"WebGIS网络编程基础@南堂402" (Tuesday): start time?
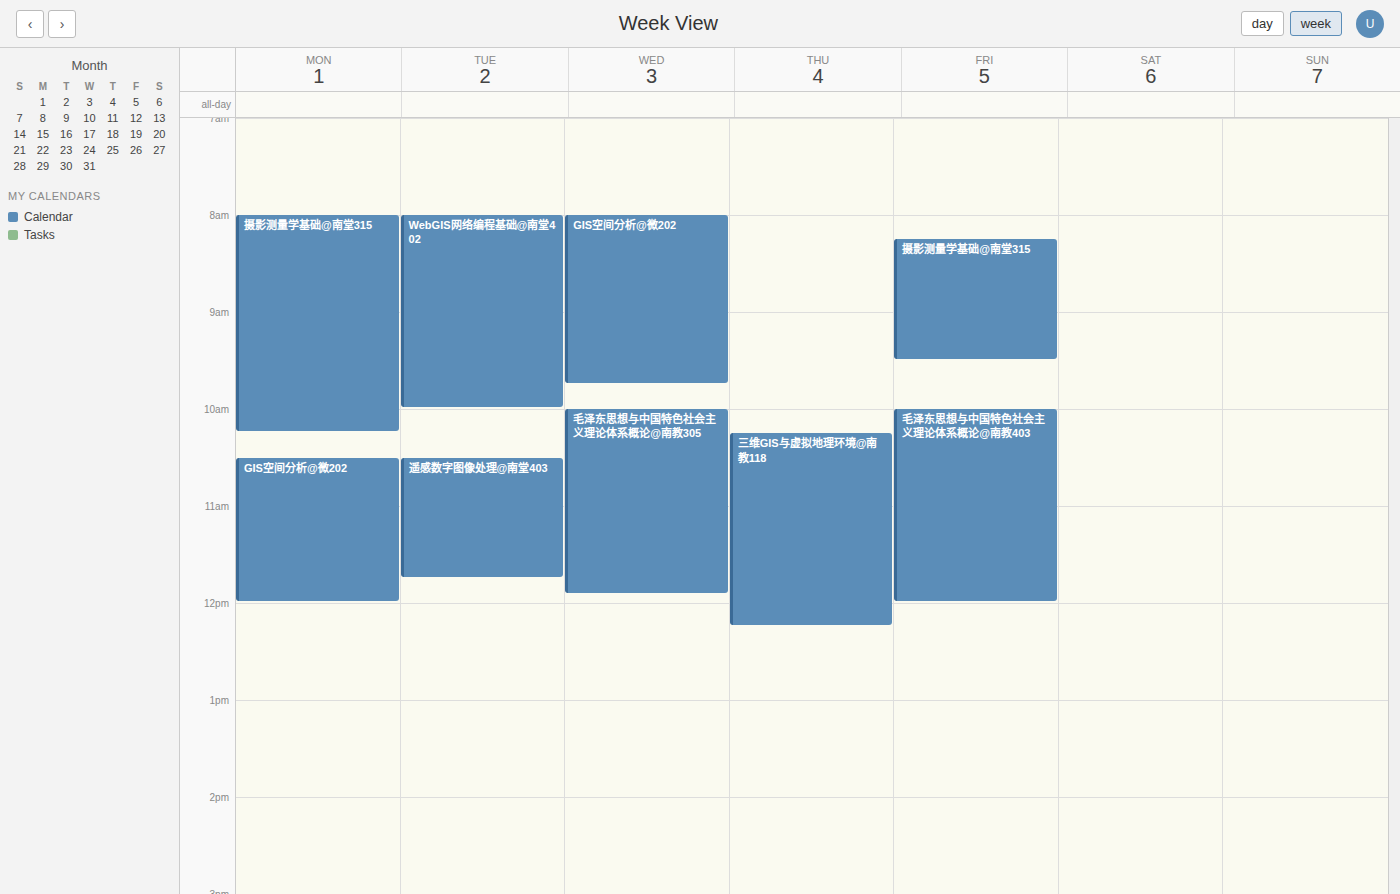
8:00 AM